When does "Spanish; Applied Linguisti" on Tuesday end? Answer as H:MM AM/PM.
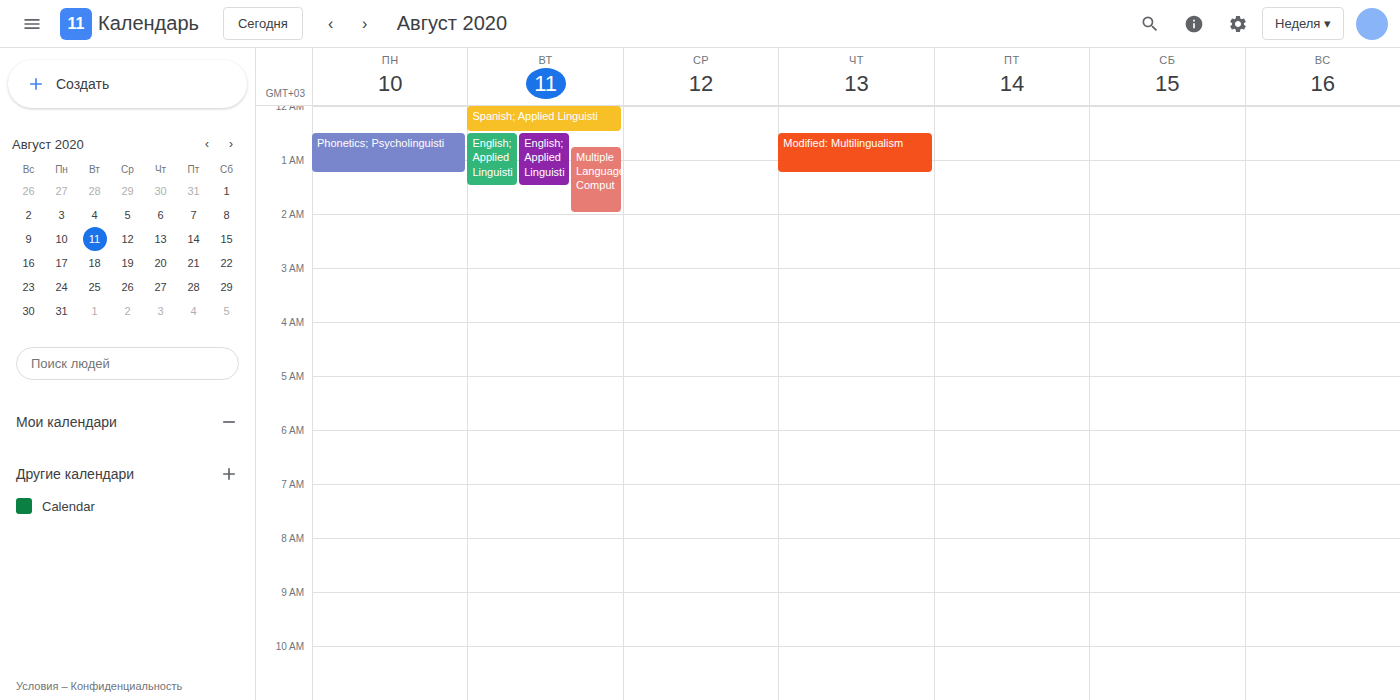
12:30 AM